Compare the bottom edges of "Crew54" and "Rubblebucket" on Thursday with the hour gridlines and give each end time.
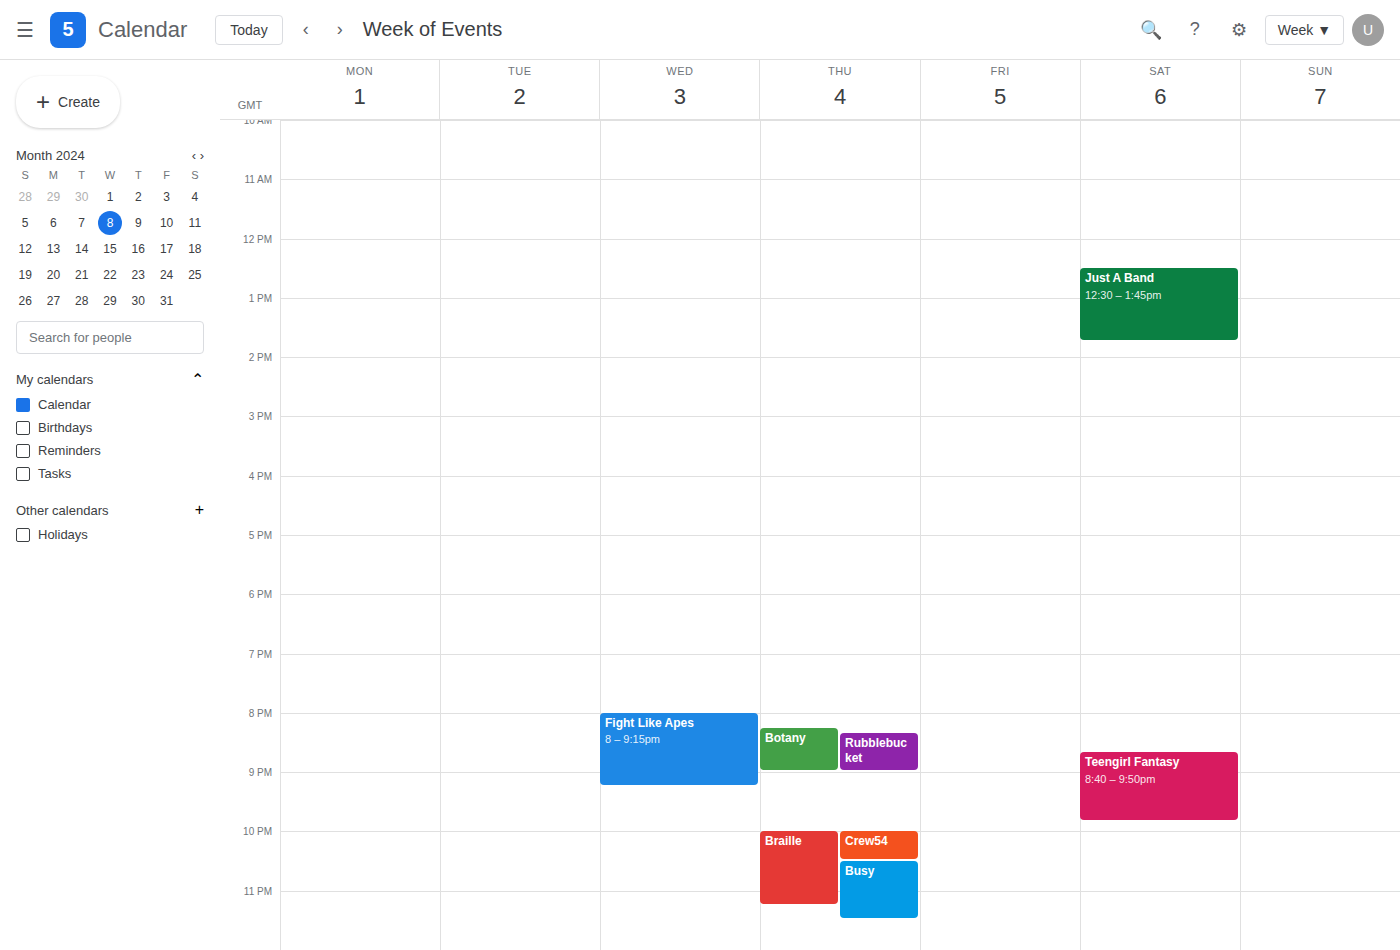
"Crew54": 10:30 PM, halfway between the 10 PM and 11 PM lines. "Rubblebucket": 9:00 PM, exactly on the 9 PM line.